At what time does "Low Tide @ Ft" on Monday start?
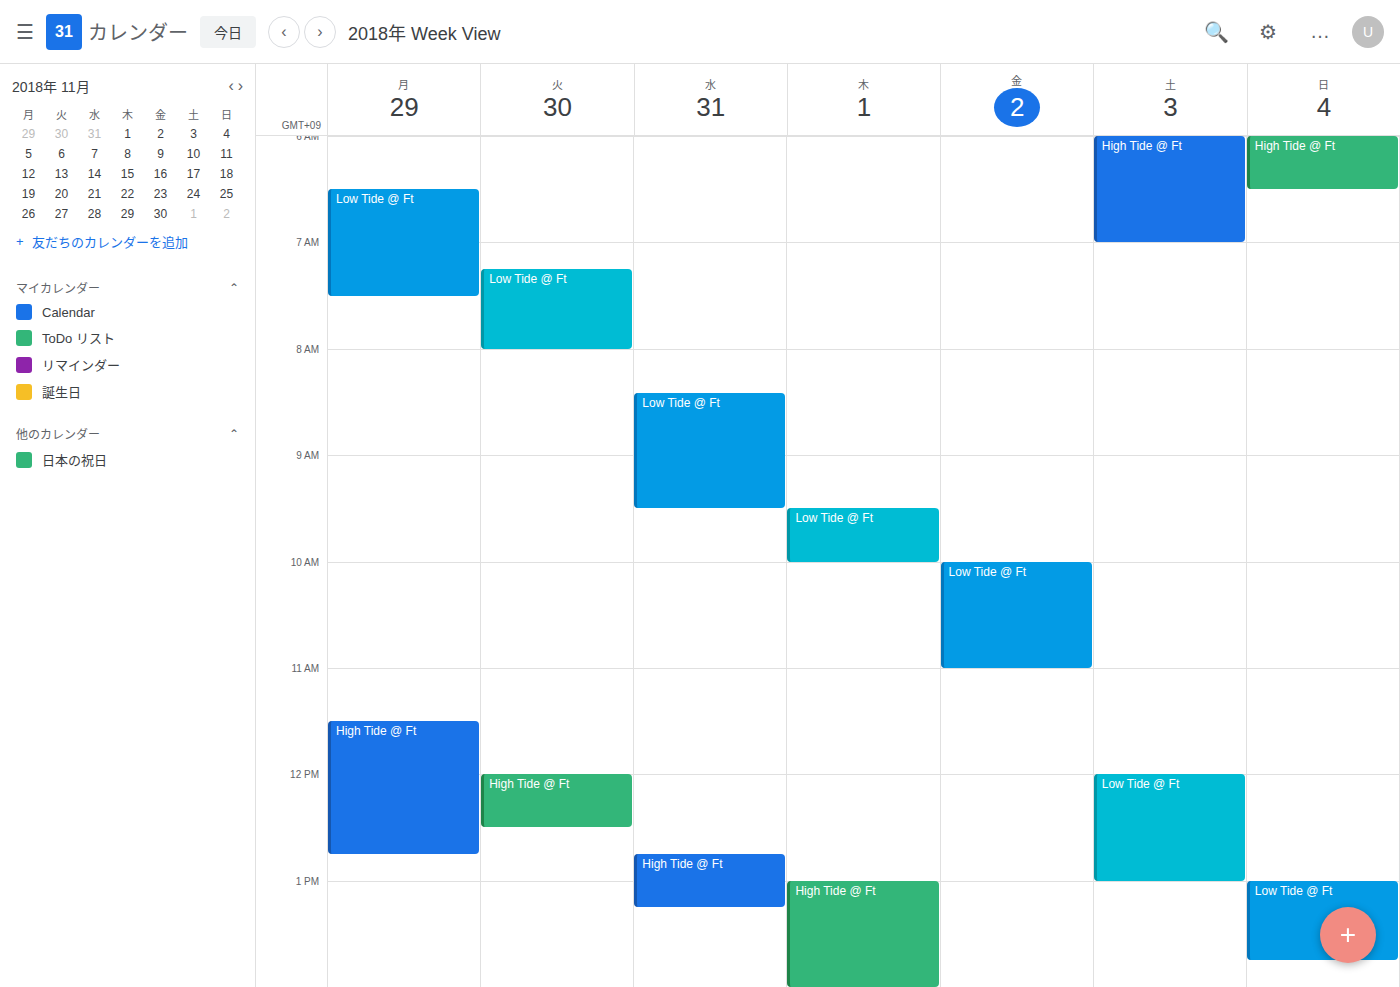
06:30